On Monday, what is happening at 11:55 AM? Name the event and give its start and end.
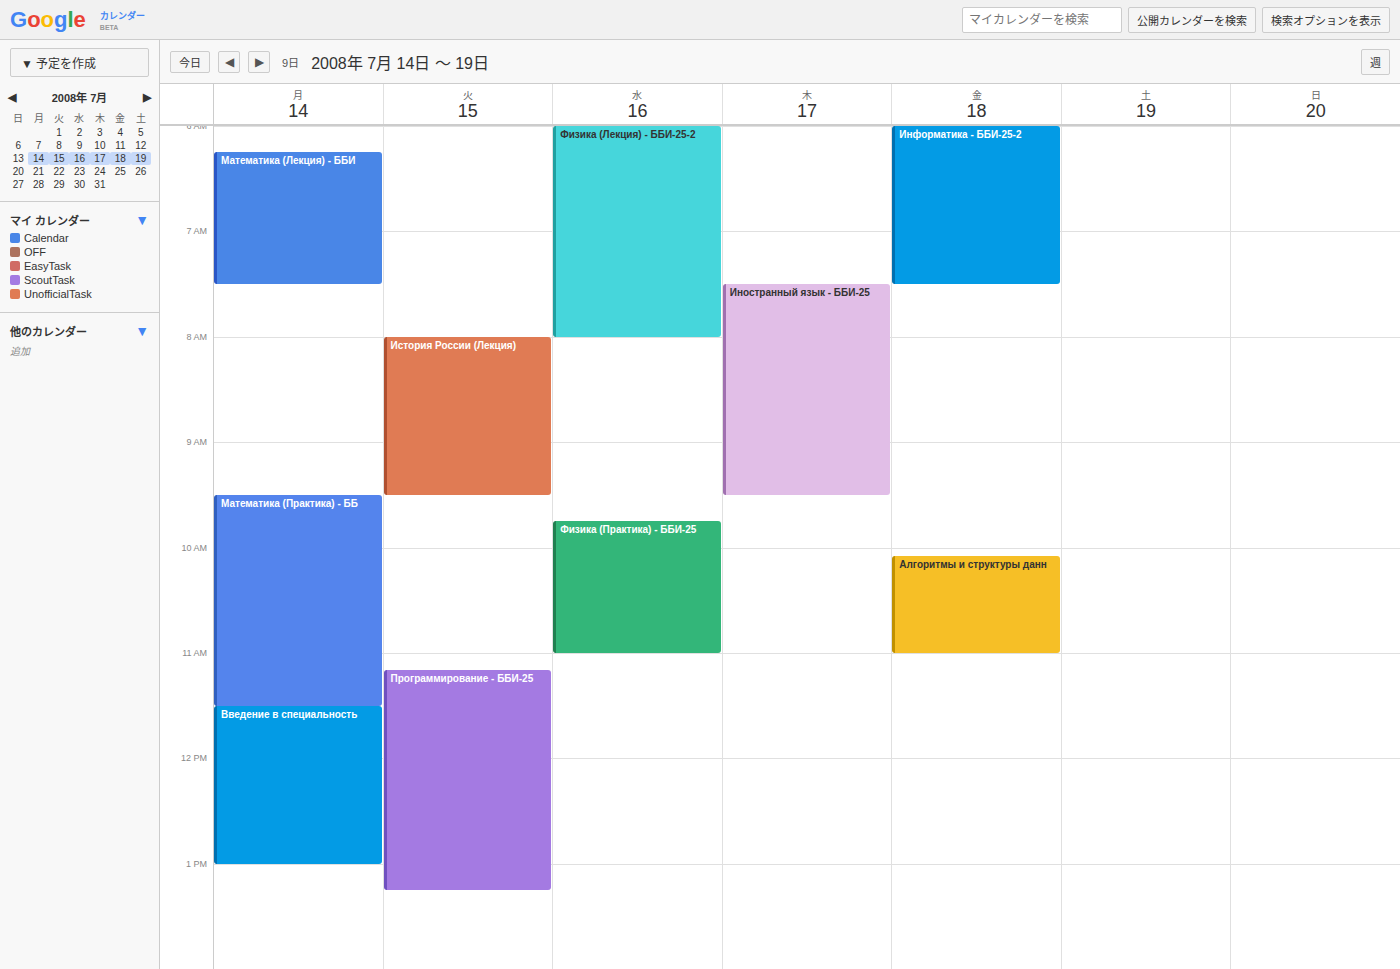
"Введение в специальность", 11:30 AM to 1:00 PM